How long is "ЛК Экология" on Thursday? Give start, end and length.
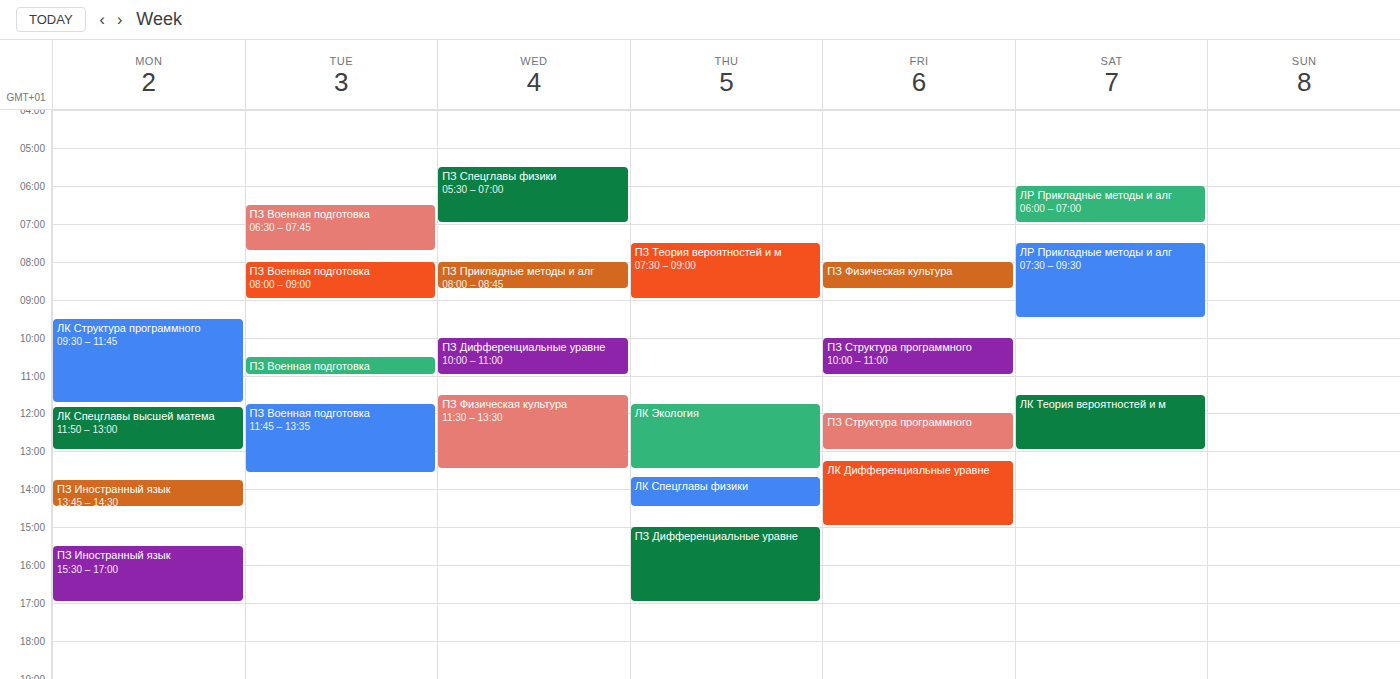
11:45 to 13:30, 1 hour 45 minutes